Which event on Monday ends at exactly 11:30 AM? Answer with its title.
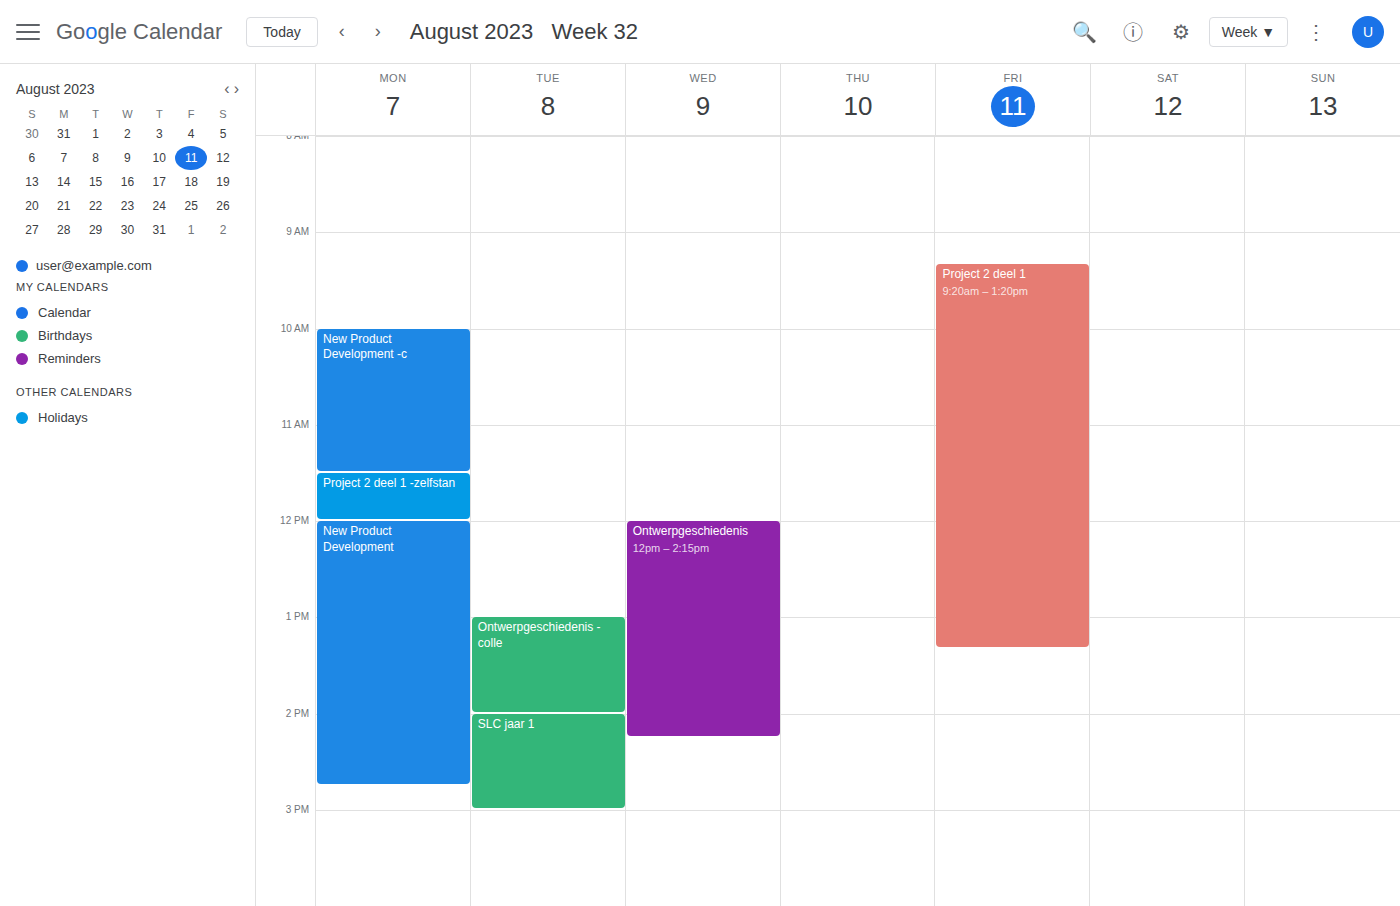
"New Product Development -c"